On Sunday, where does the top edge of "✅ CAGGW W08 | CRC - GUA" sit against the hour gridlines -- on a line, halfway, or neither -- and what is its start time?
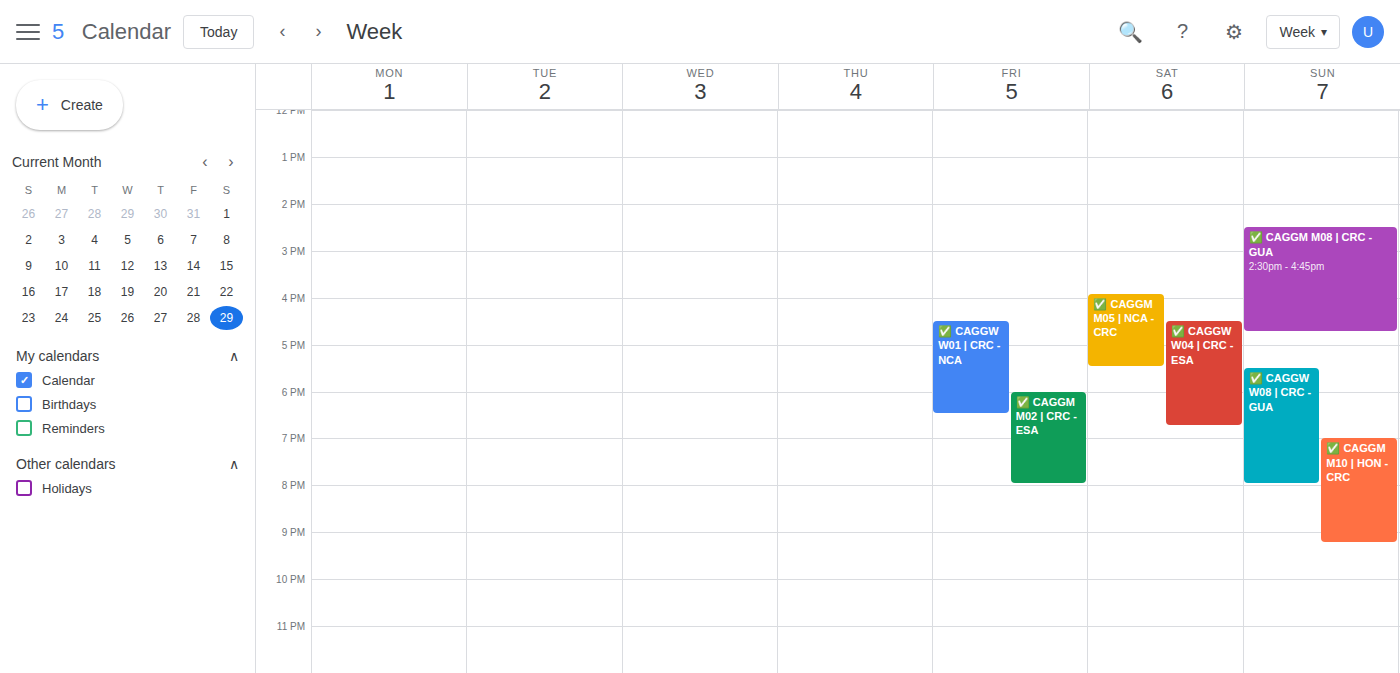
5:30 PM -- halfway between the 5 PM and 6 PM lines.